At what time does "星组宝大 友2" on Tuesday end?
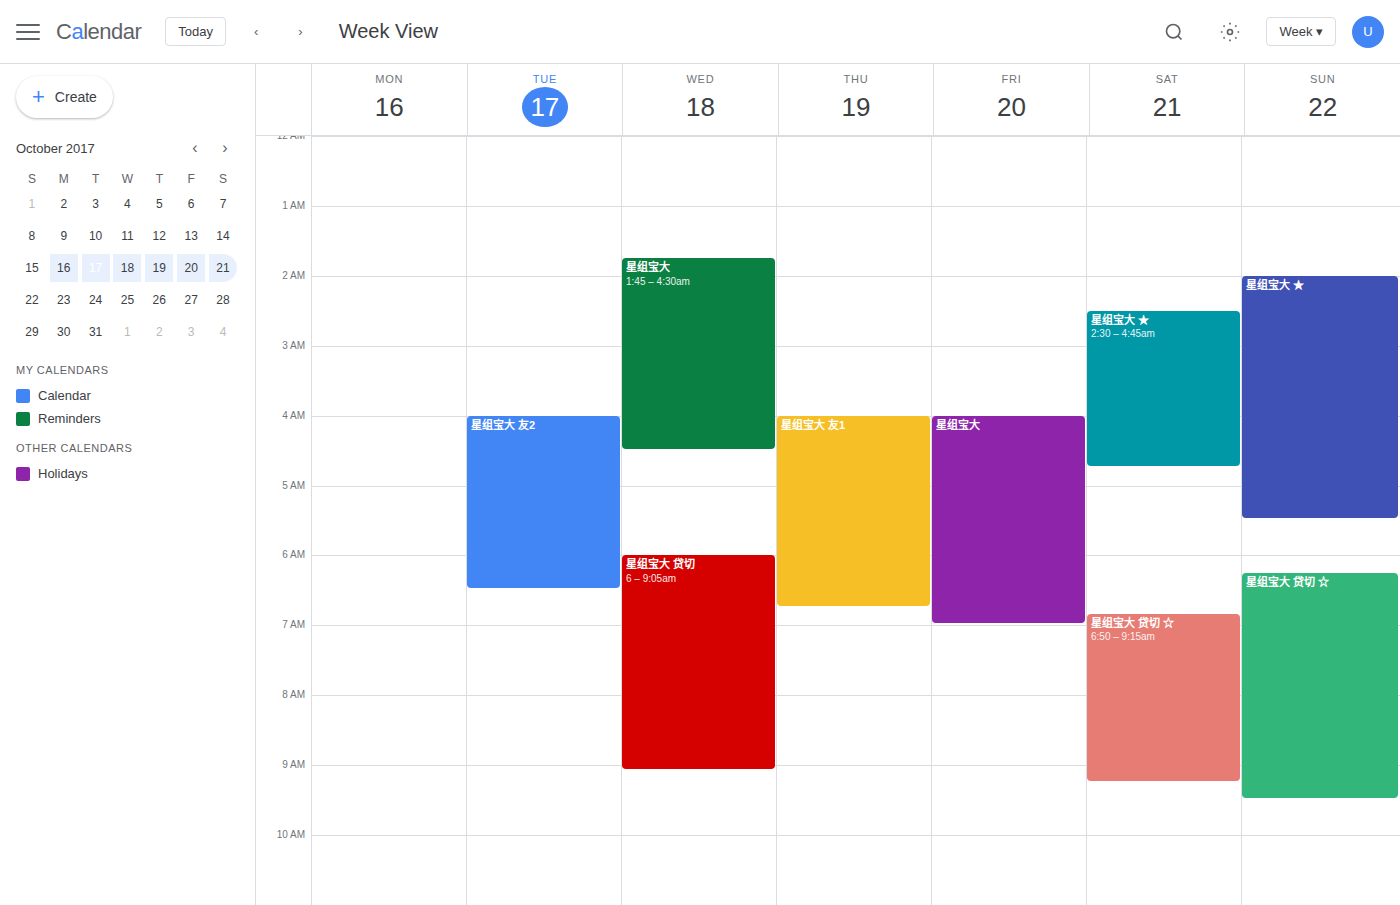
6:30 AM